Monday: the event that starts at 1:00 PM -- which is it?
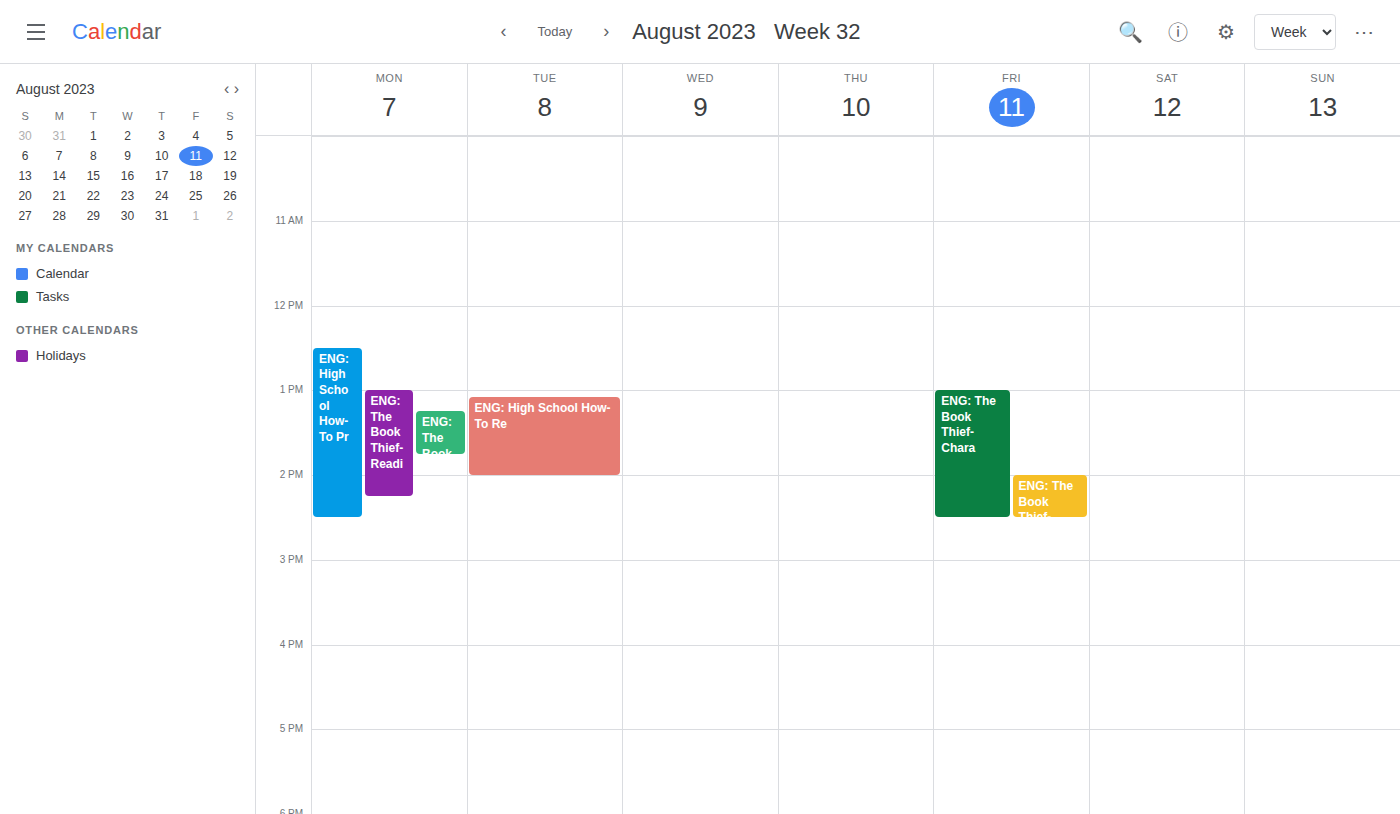
"ENG: The Book Thief- Readi"